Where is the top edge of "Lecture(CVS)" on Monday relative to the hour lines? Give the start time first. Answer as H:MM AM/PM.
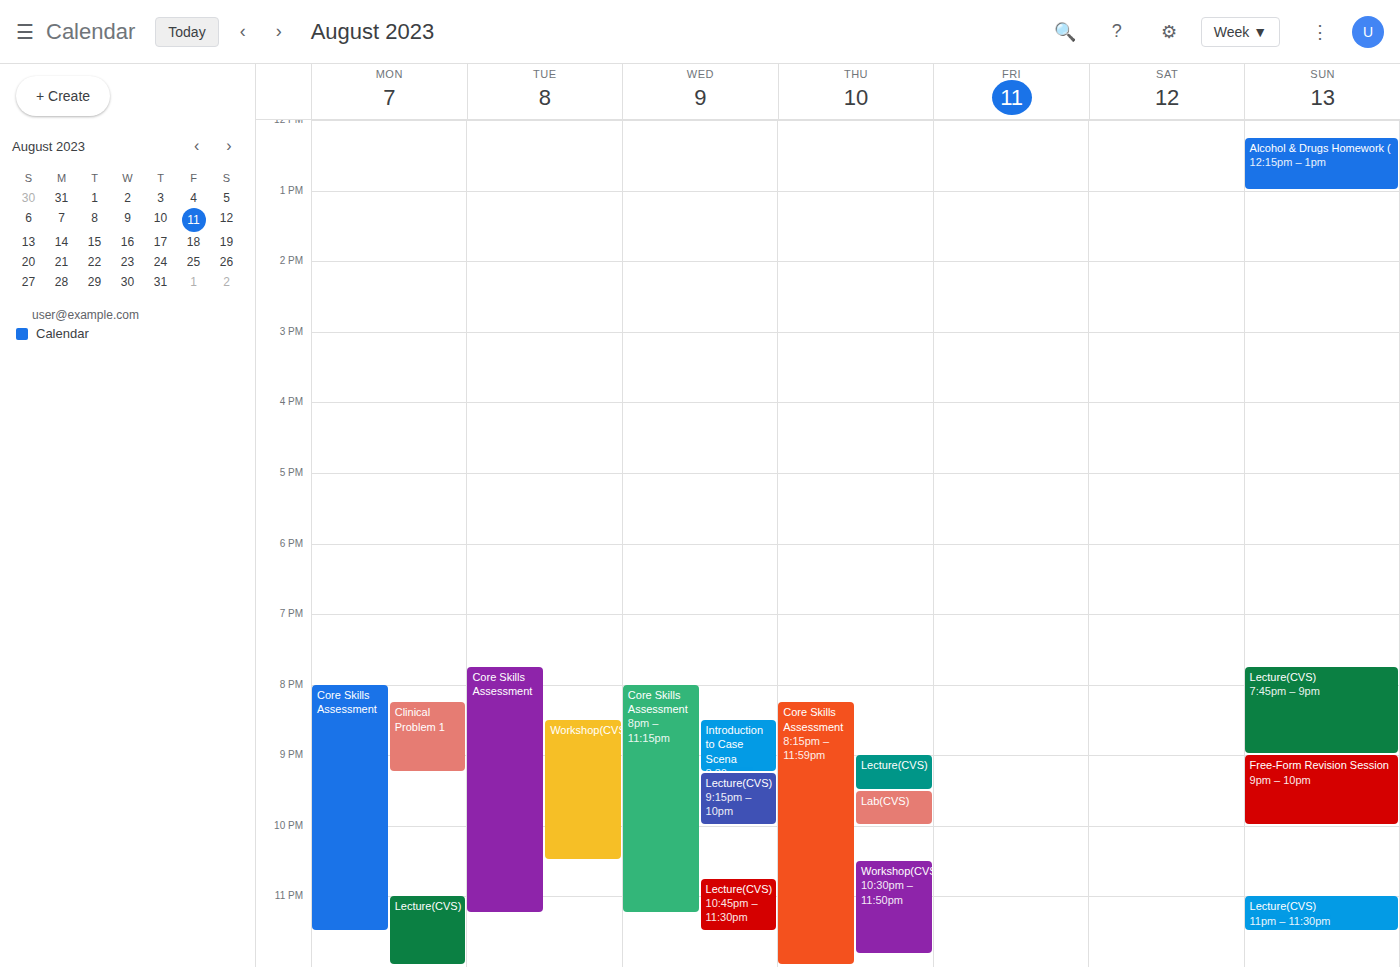
11:00 PM -- exactly on the 11 PM line.